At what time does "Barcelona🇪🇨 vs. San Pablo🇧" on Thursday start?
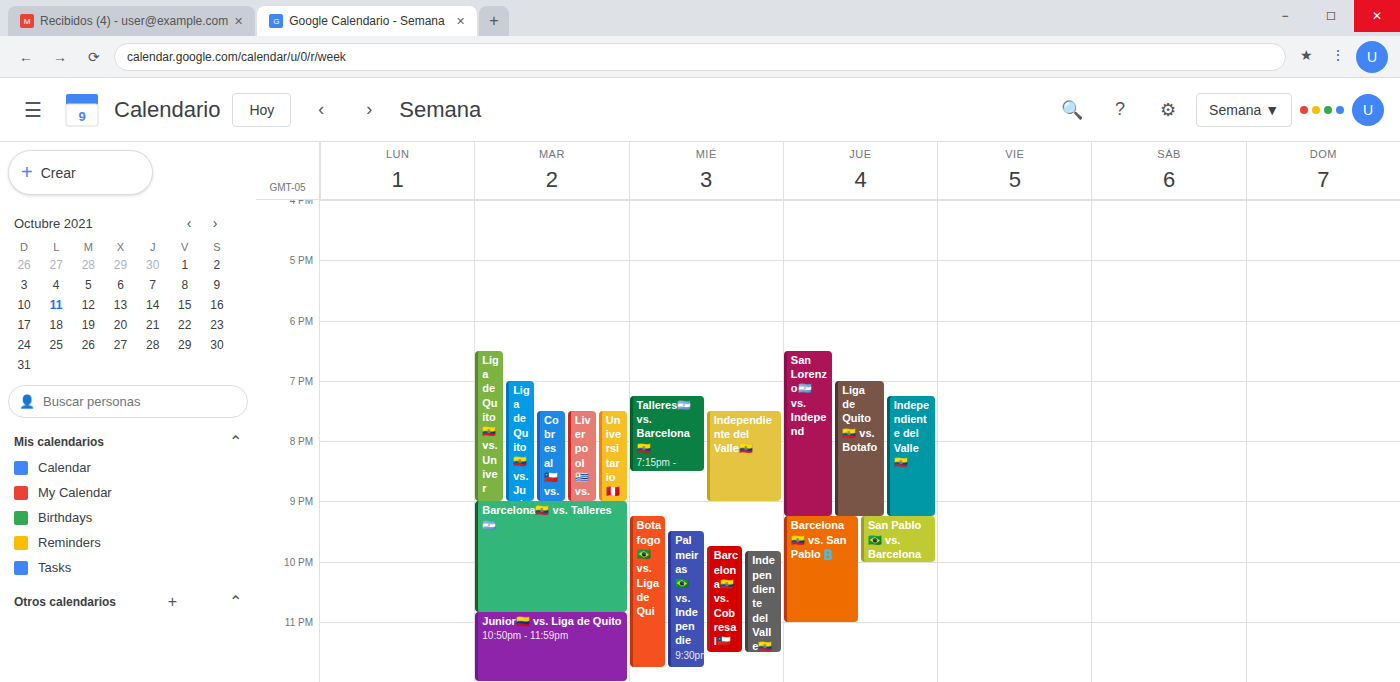
9:15 PM